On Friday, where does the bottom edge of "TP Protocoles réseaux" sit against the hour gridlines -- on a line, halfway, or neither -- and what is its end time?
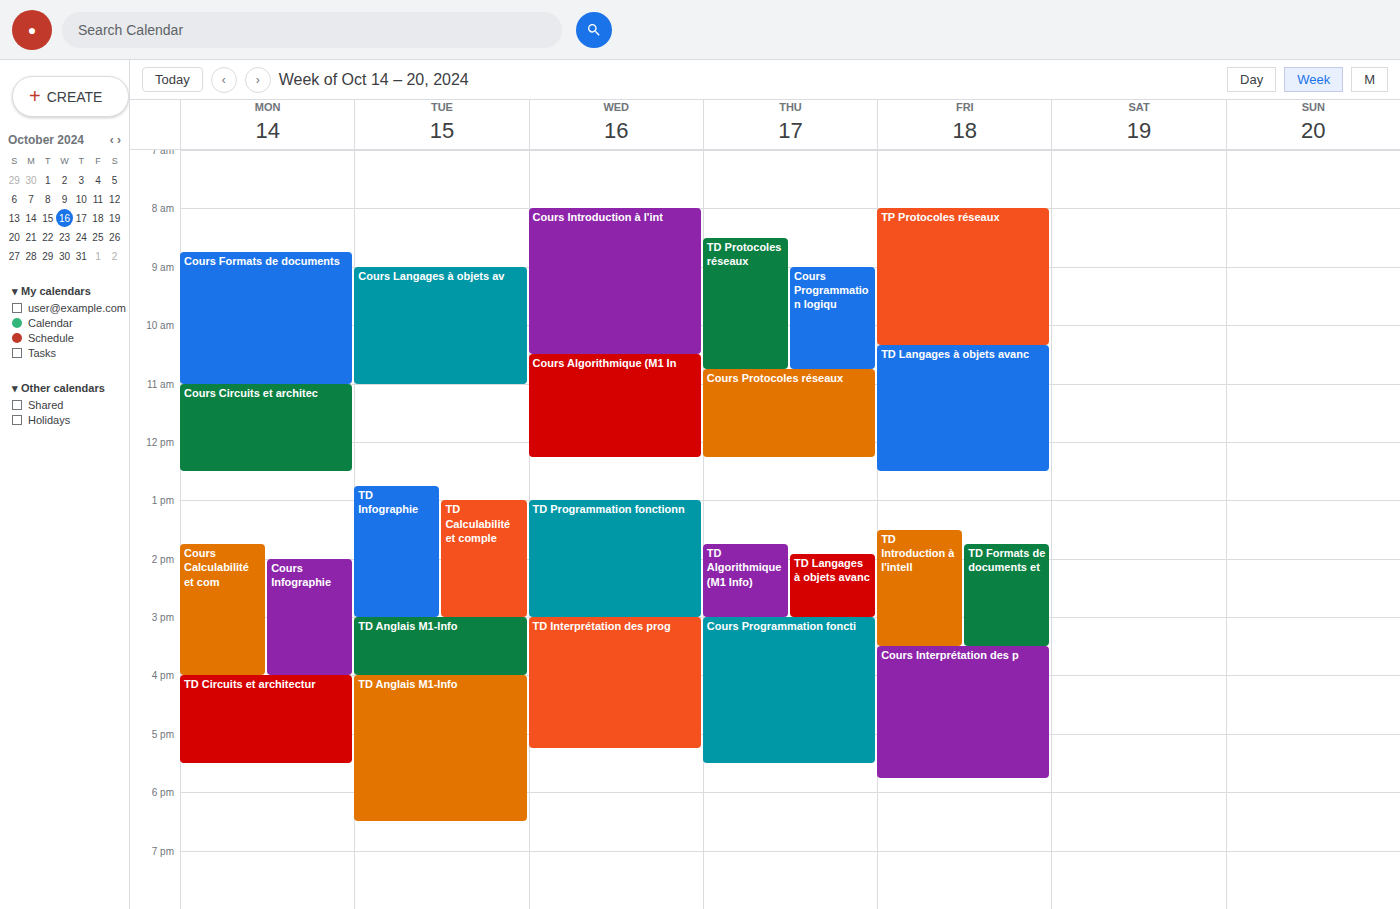
10:20 AM -- neither: 20 minutes below the 10 AM line and 40 minutes above the 11 AM line.